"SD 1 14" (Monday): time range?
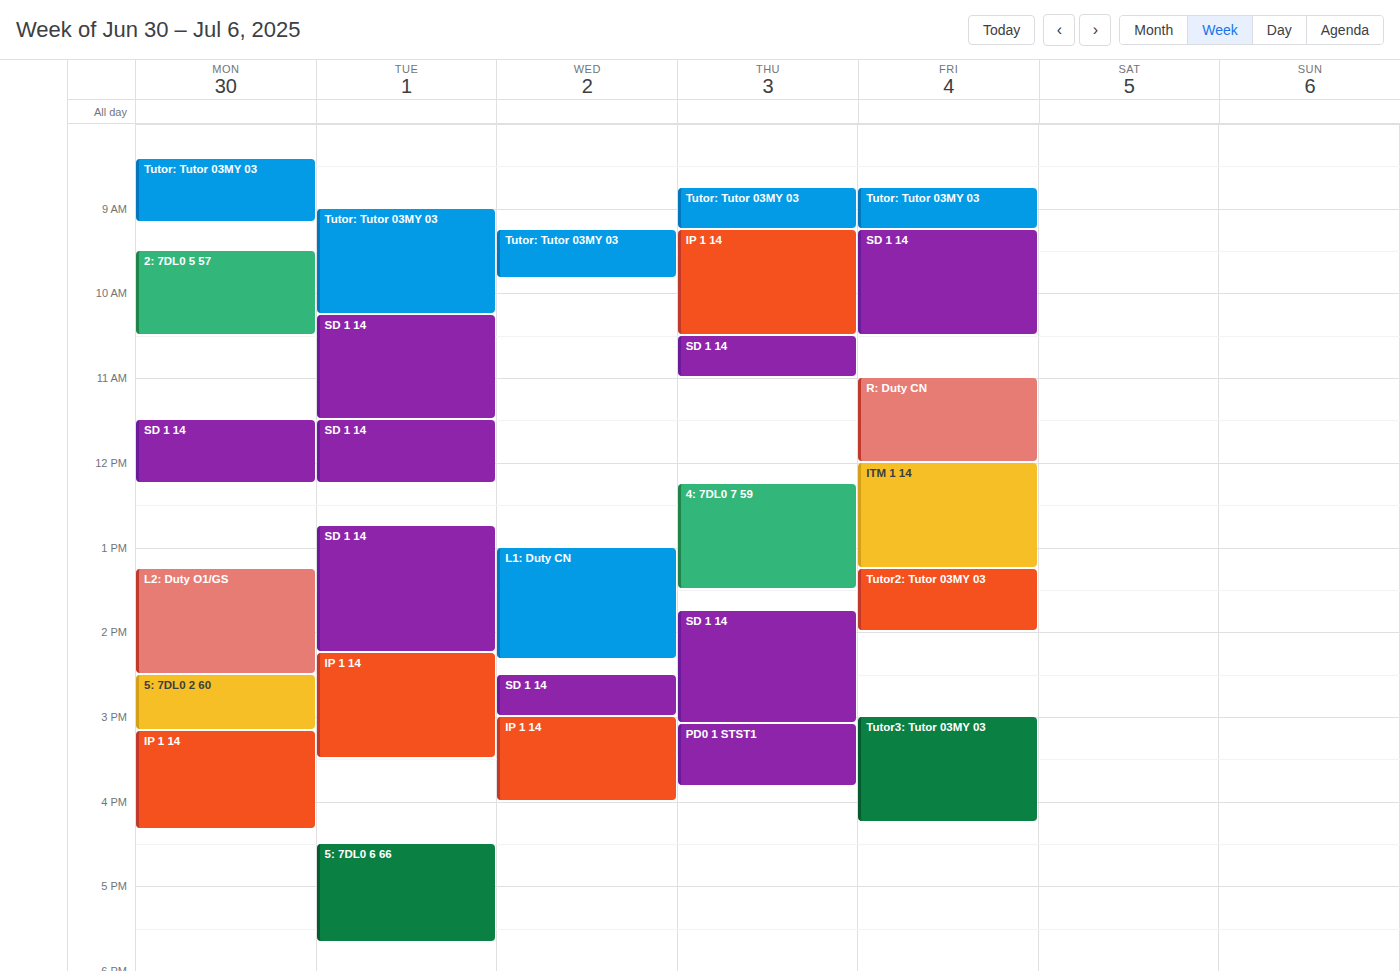
11:30 AM to 12:15 PM